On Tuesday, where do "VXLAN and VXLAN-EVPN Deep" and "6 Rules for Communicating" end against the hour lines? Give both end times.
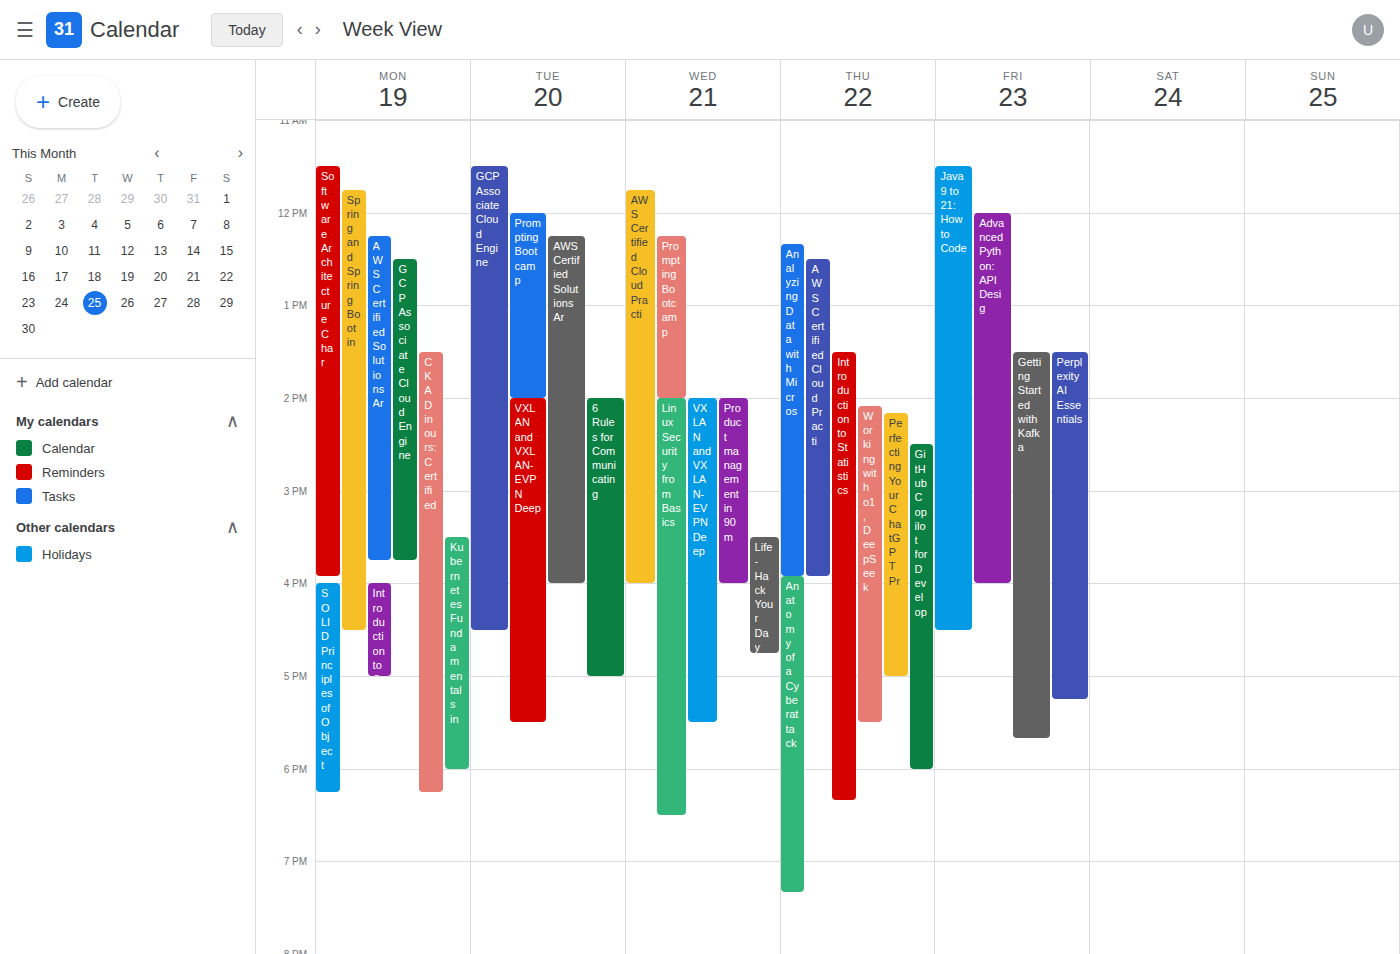
"VXLAN and VXLAN-EVPN Deep": 5:30 PM, halfway between the 5 PM and 6 PM lines. "6 Rules for Communicating": 5:00 PM, exactly on the 5 PM line.